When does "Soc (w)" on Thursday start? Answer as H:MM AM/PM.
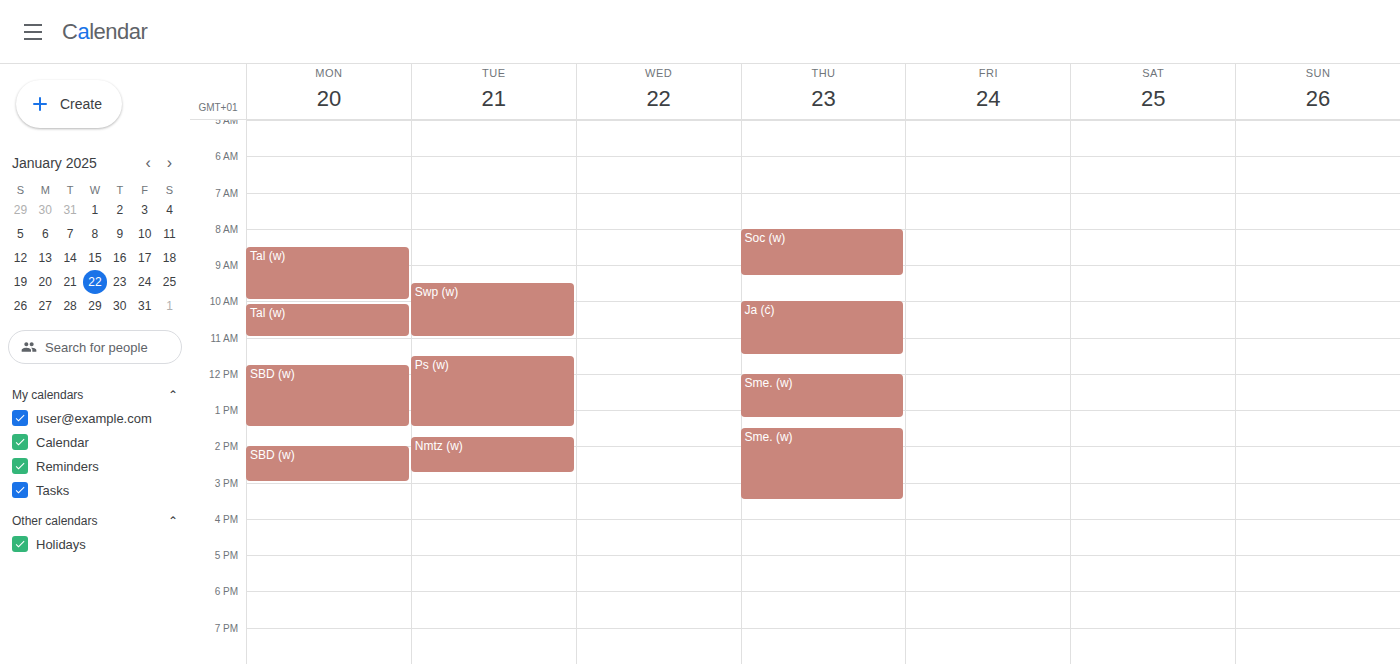
8:00 AM